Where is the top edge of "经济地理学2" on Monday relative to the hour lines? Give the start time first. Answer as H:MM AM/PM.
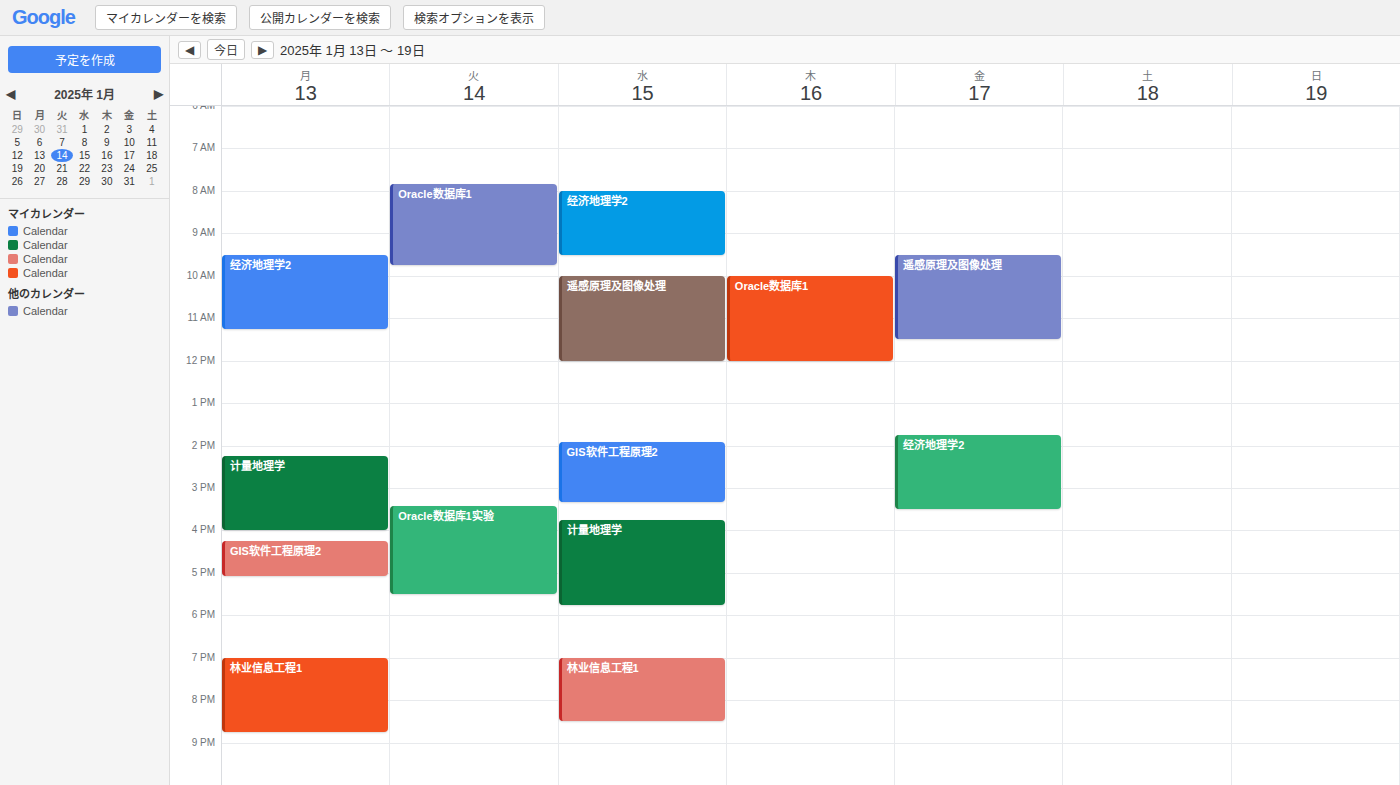
9:30 AM -- halfway between the 9 AM and 10 AM lines.